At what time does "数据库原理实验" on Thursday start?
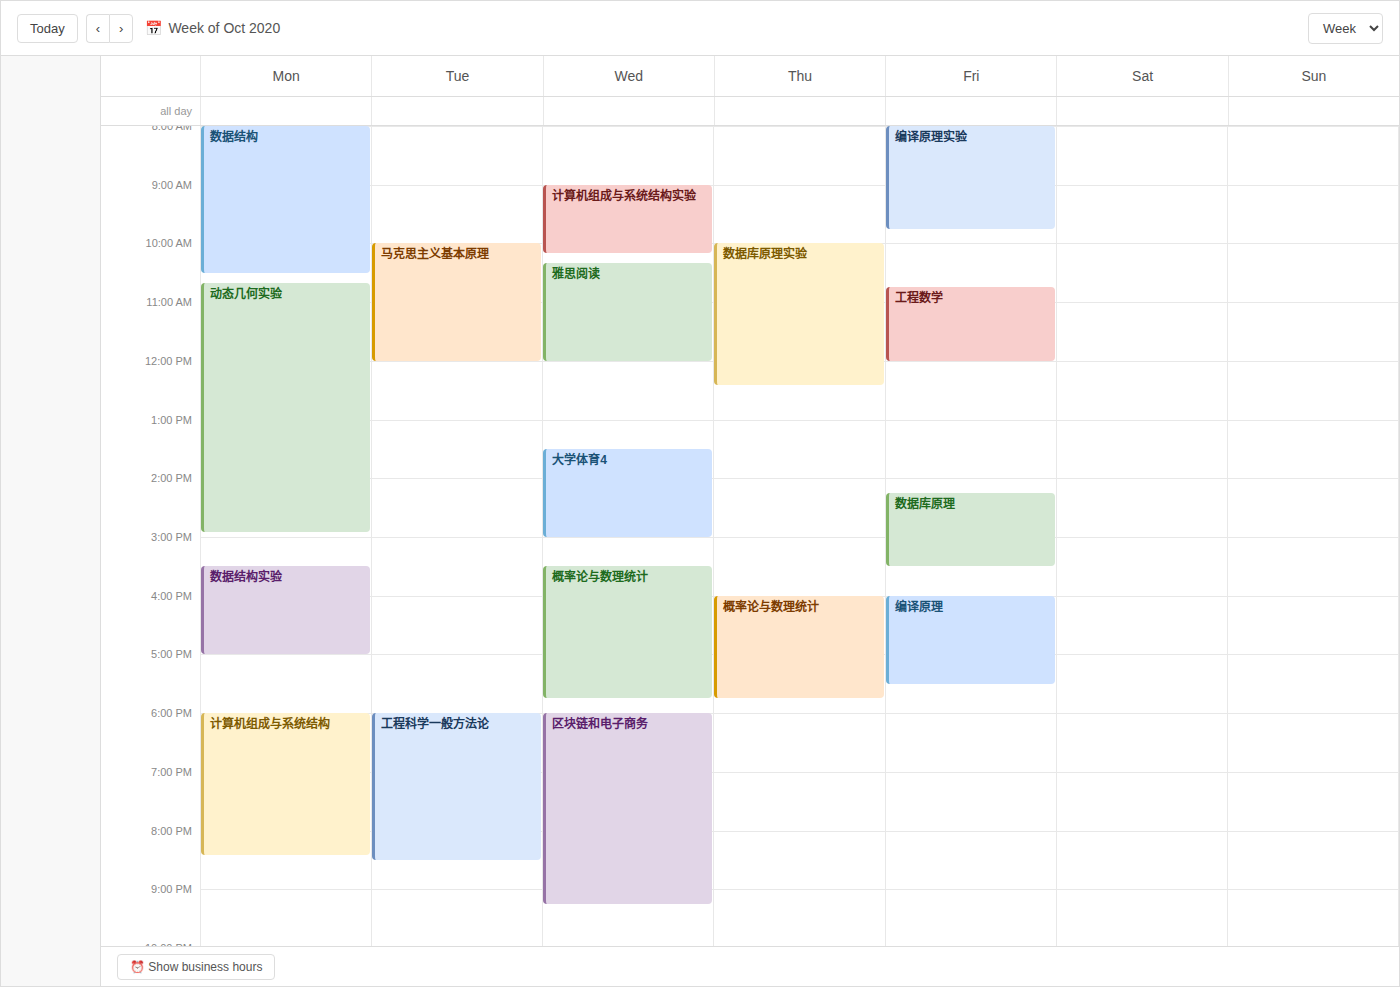
10:00 AM